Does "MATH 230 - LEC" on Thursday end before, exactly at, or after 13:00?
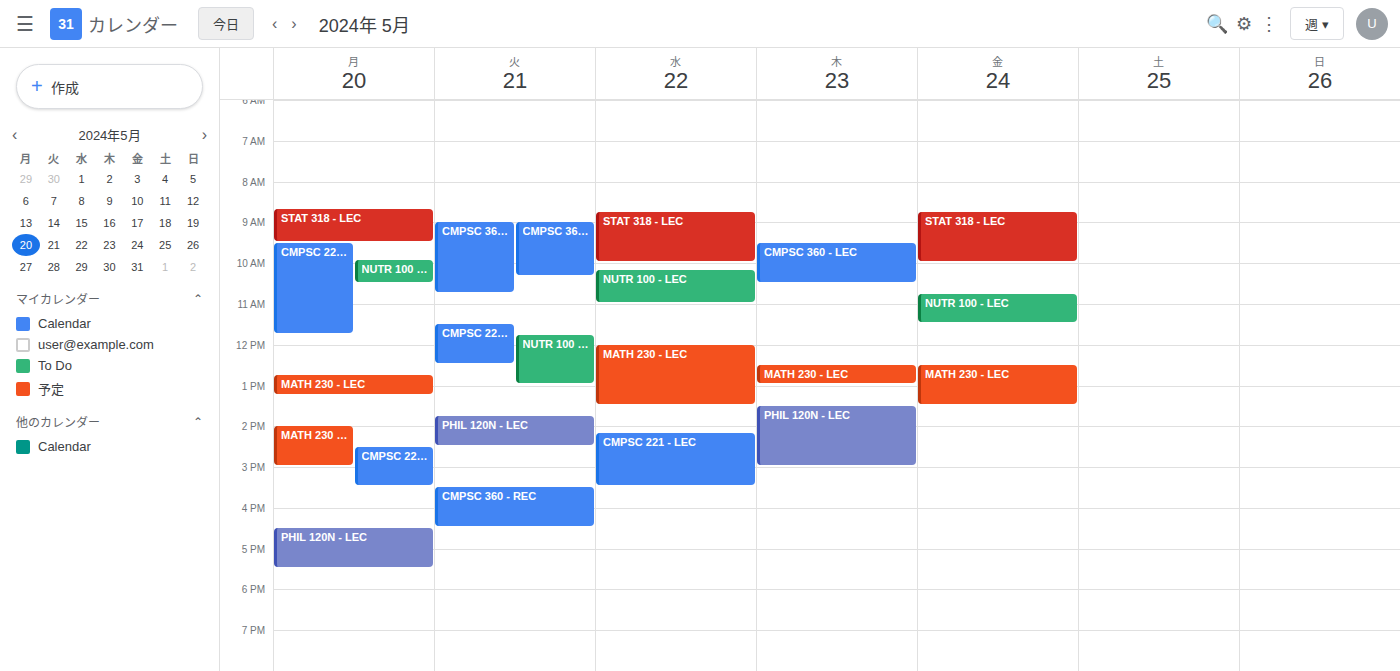
13:00 -- exactly at 13:00, on the 13:00 line.